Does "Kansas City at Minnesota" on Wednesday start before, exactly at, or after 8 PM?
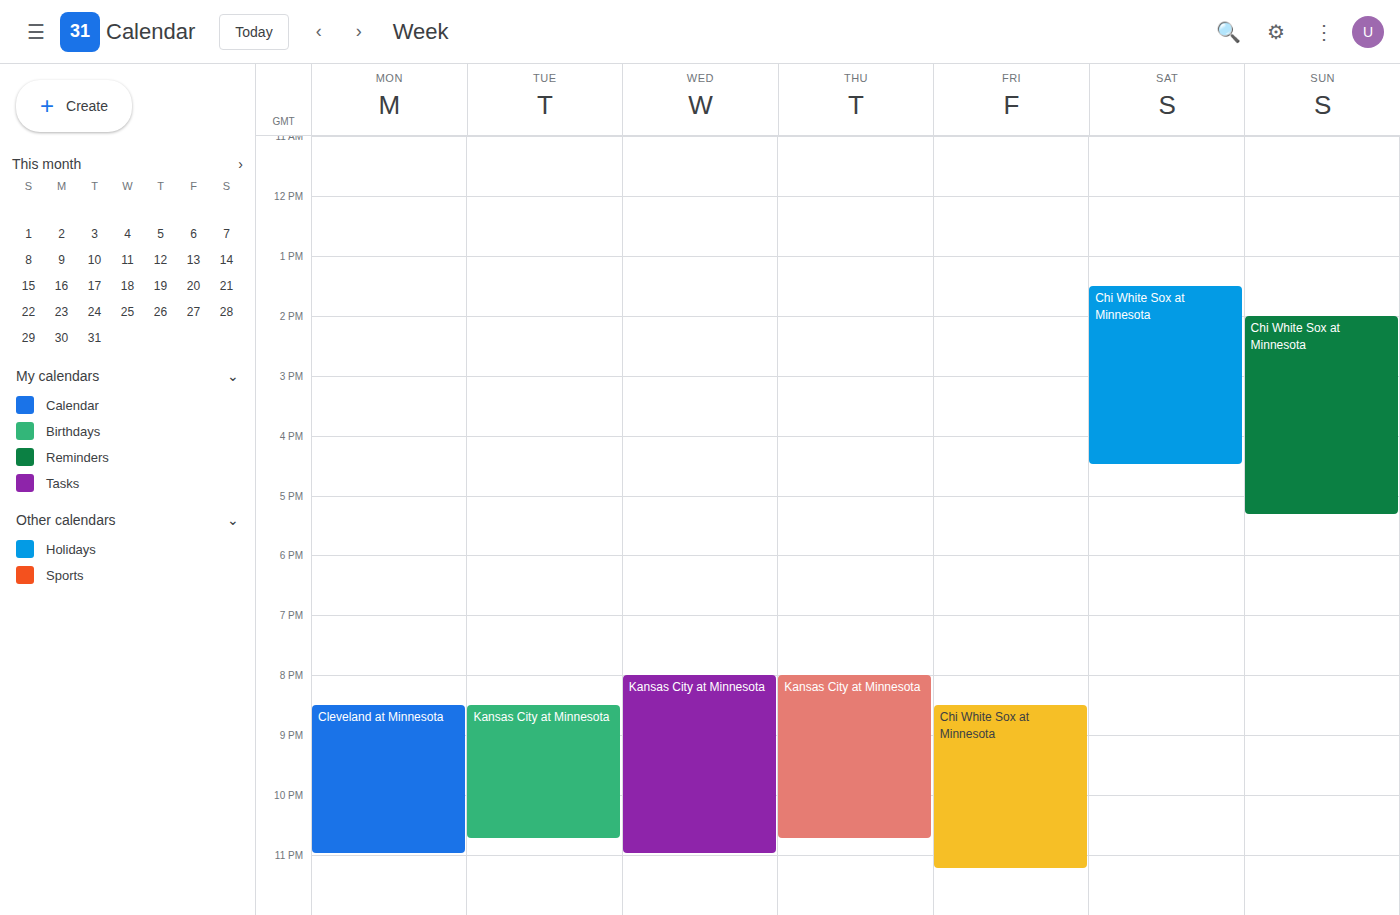
8:00 PM -- exactly at 8 PM, on the 8 PM line.